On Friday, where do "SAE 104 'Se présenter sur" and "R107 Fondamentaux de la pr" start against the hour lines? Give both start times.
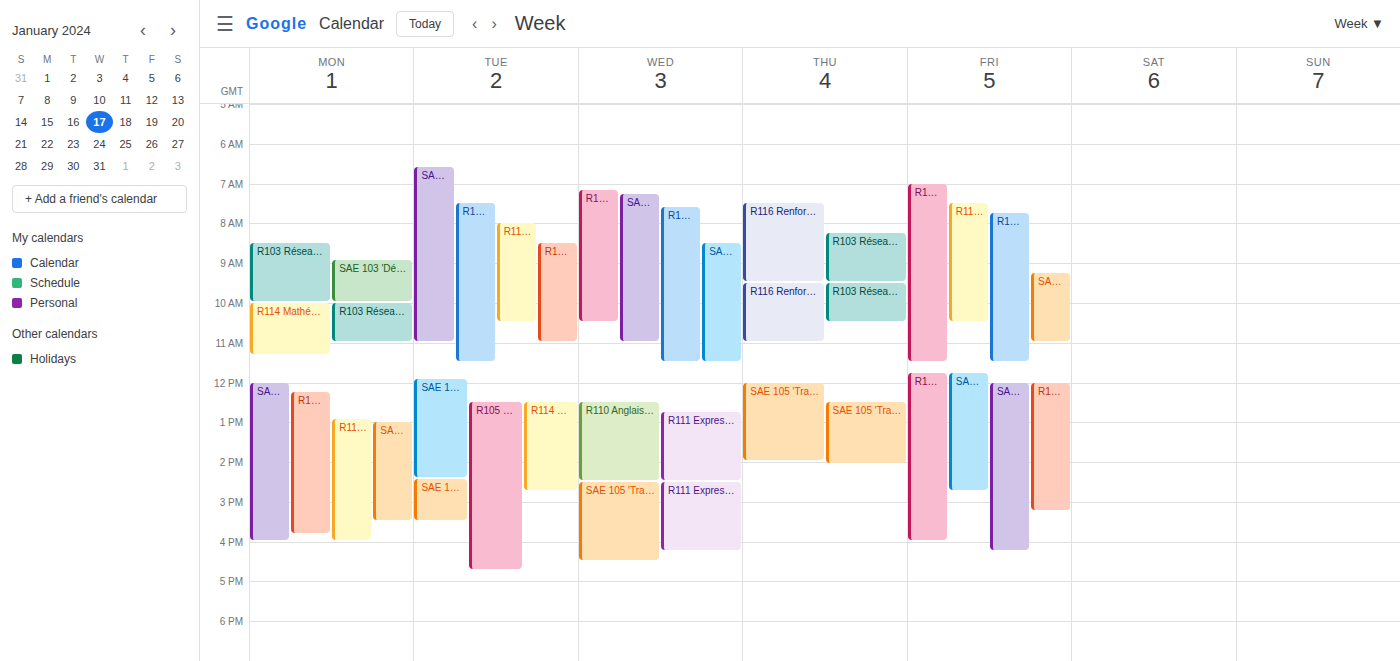
"SAE 104 'Se présenter sur": 11:45 AM, neither: three quarters of the way from the 11 AM line to the 12 PM line. "R107 Fondamentaux de la pr": 12:00 PM, exactly on the 12 PM line.